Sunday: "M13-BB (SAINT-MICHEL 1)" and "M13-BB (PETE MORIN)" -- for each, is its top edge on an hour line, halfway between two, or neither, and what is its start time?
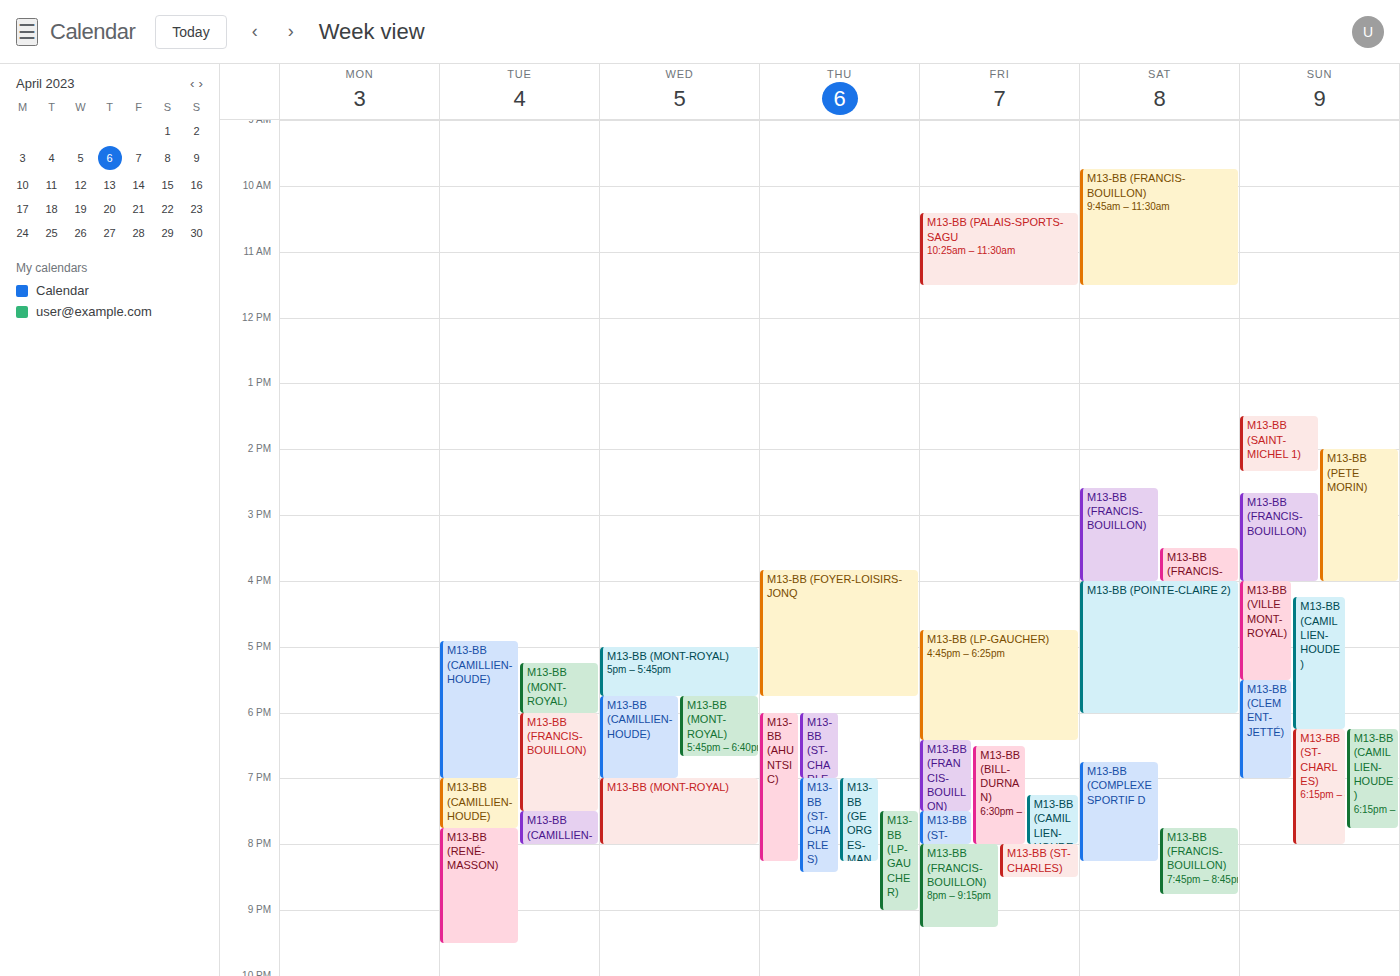
"M13-BB (SAINT-MICHEL 1)": 1:30 PM, halfway between the 1 PM and 2 PM lines. "M13-BB (PETE MORIN)": 2:00 PM, exactly on the 2 PM line.